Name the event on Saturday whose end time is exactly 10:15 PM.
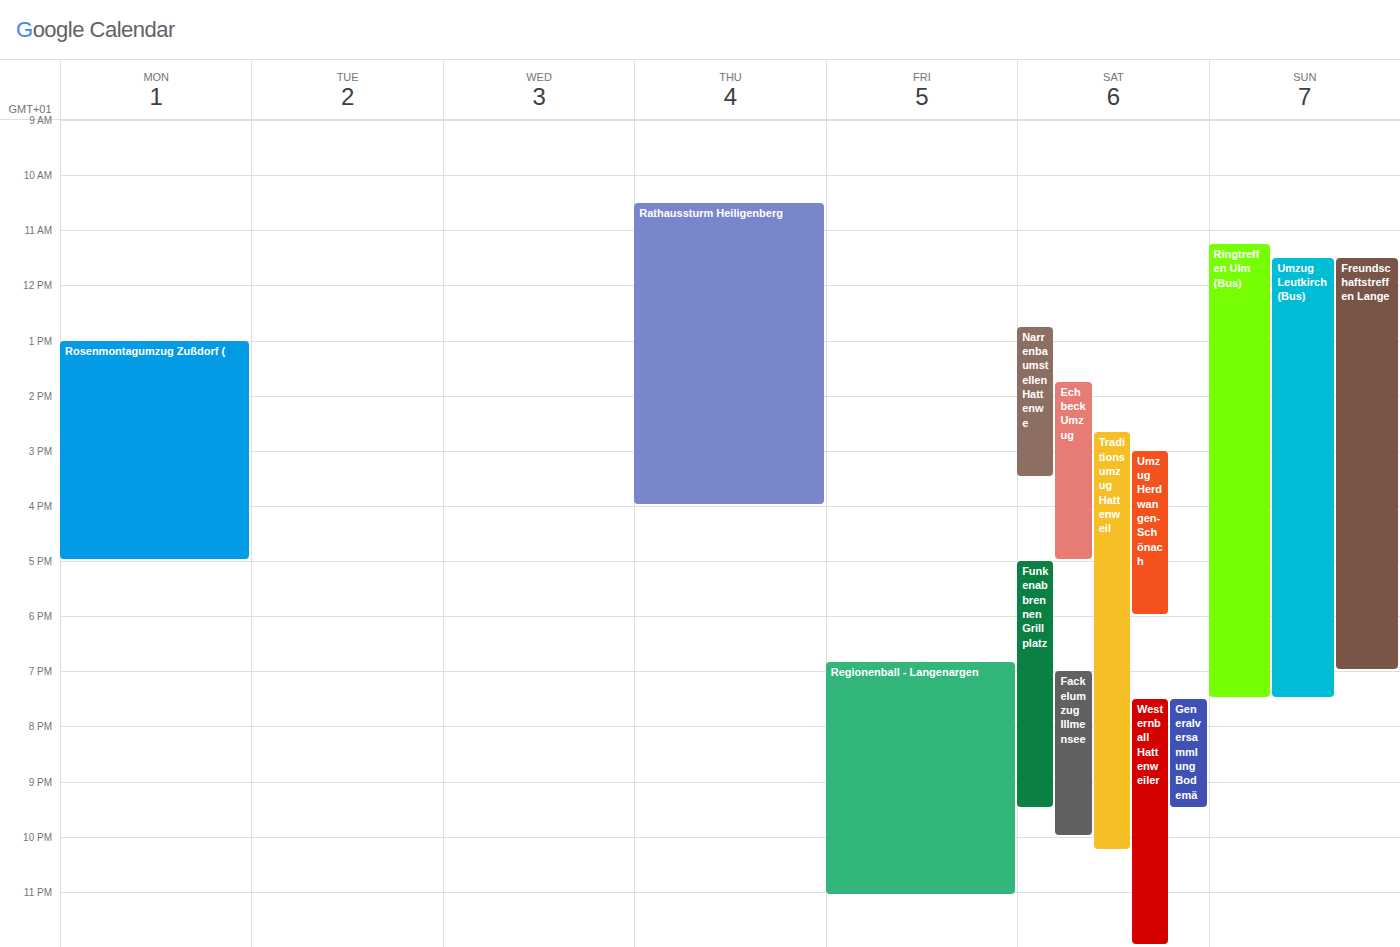
"Traditionsumzug Hattenweil"